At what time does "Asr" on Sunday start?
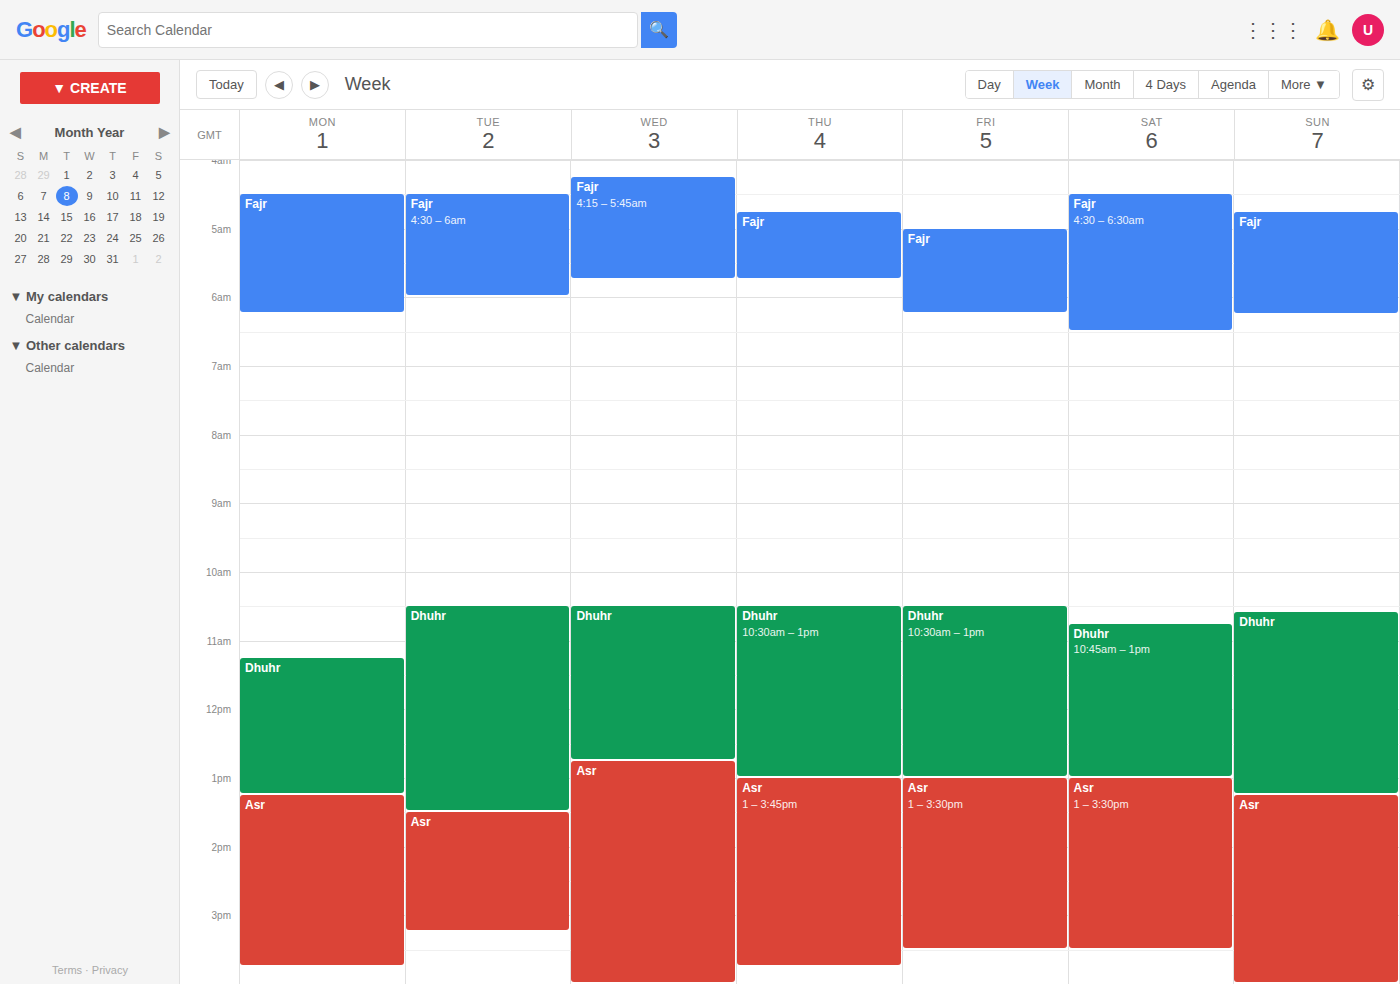
1:15 PM